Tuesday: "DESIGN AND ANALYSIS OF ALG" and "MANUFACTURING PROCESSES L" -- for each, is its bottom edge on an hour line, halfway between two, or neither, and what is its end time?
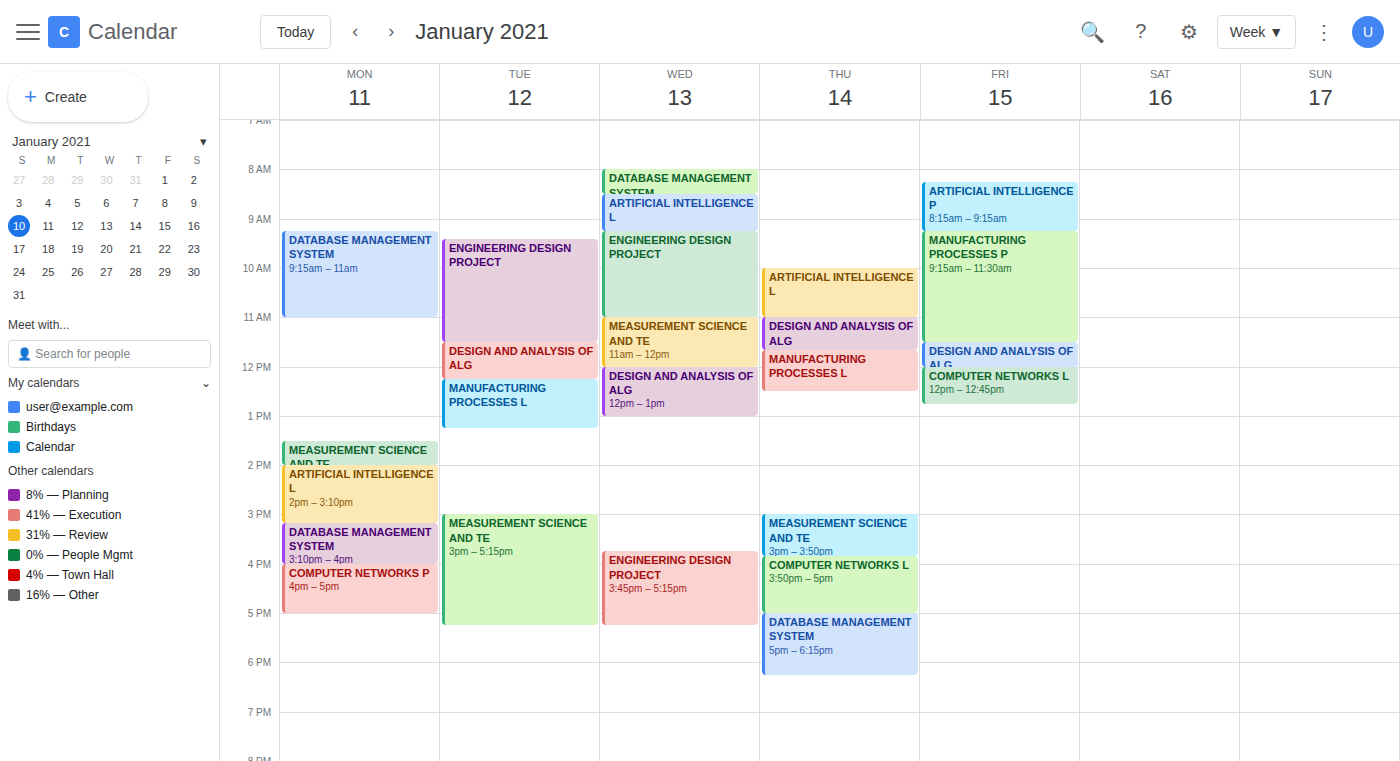
"DESIGN AND ANALYSIS OF ALG": 12:15 PM, neither: a quarter of the way from the 12 PM line to the 1 PM line. "MANUFACTURING PROCESSES L": 1:15 PM, neither: a quarter of the way from the 1 PM line to the 2 PM line.